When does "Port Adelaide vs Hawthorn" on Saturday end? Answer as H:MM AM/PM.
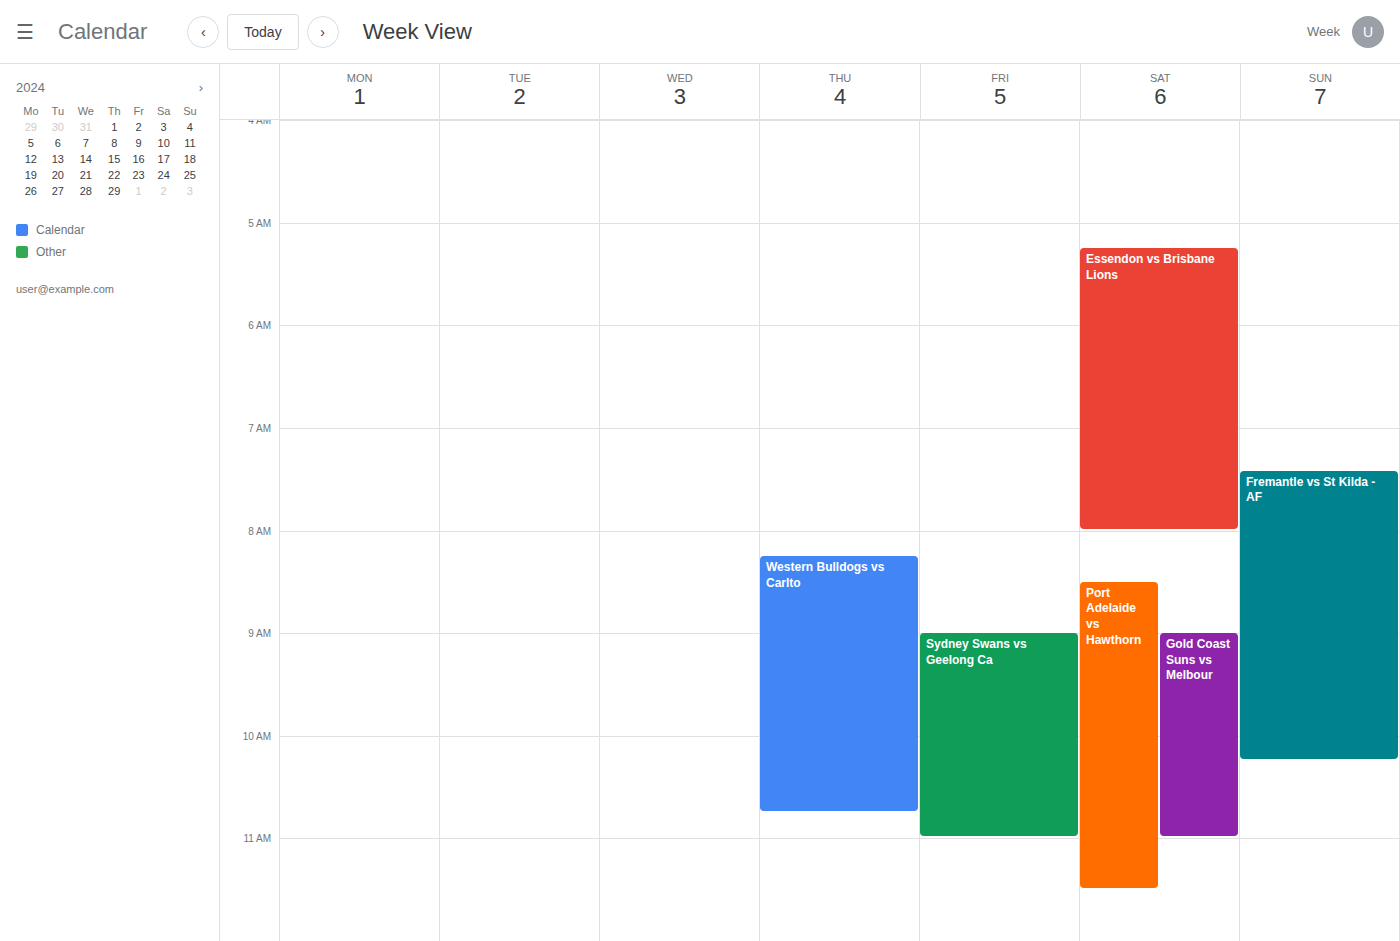
11:30 AM